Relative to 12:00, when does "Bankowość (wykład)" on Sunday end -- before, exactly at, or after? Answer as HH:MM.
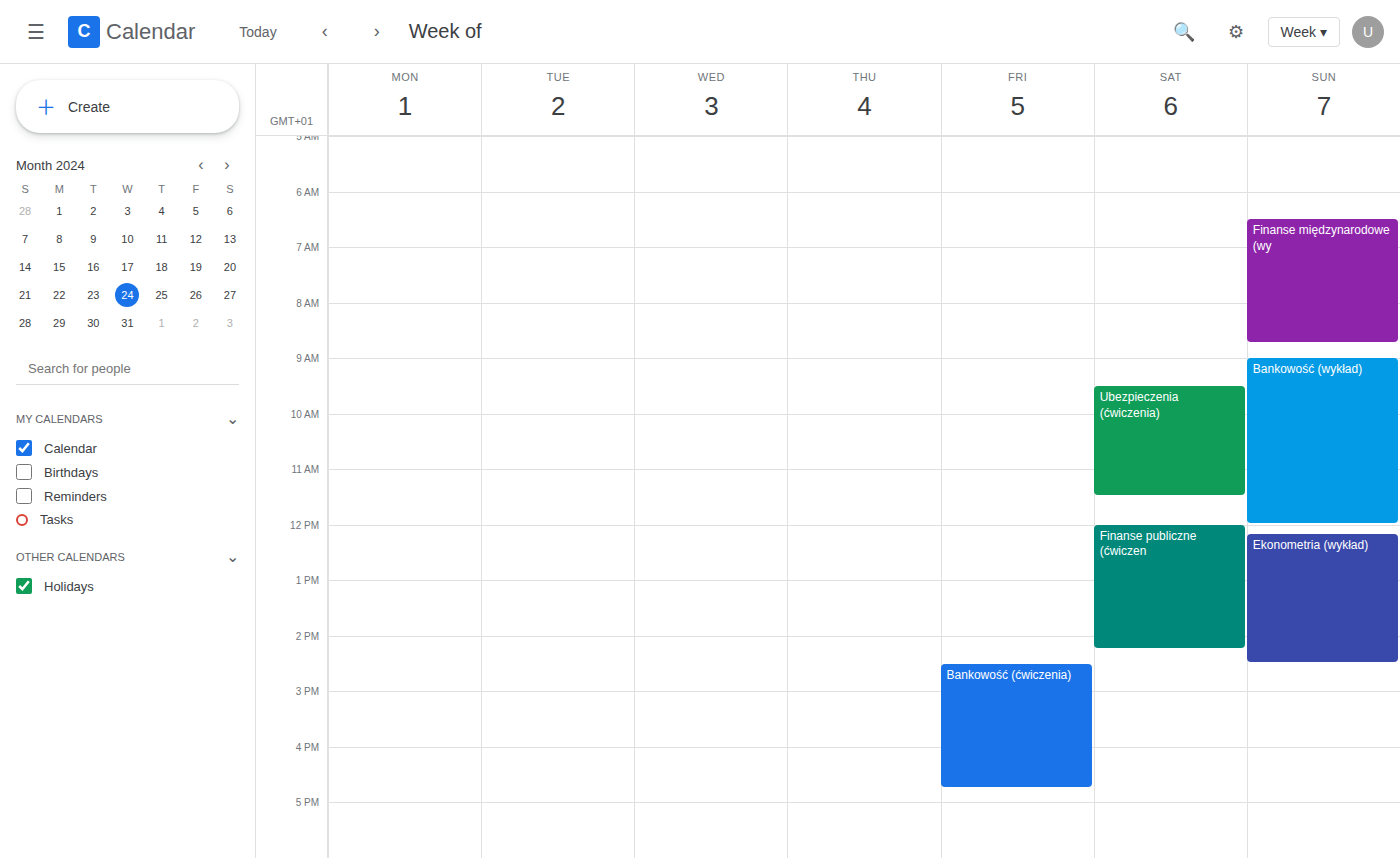
12:00 -- exactly at 12:00, on the 12:00 line.